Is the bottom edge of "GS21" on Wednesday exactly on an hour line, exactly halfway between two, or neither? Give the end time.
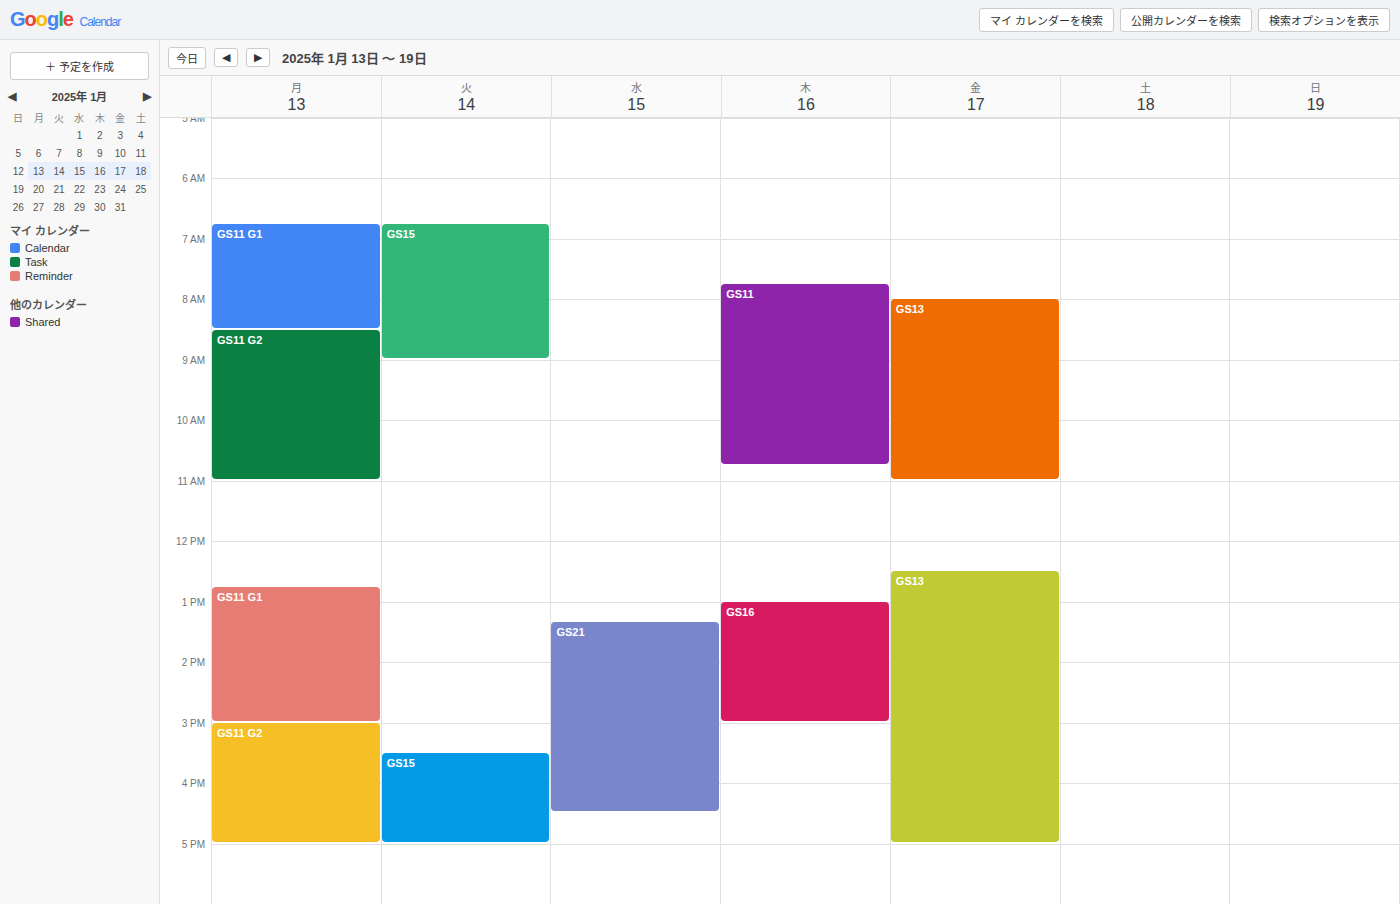
4:30 PM -- halfway between the 4 PM and 5 PM lines.